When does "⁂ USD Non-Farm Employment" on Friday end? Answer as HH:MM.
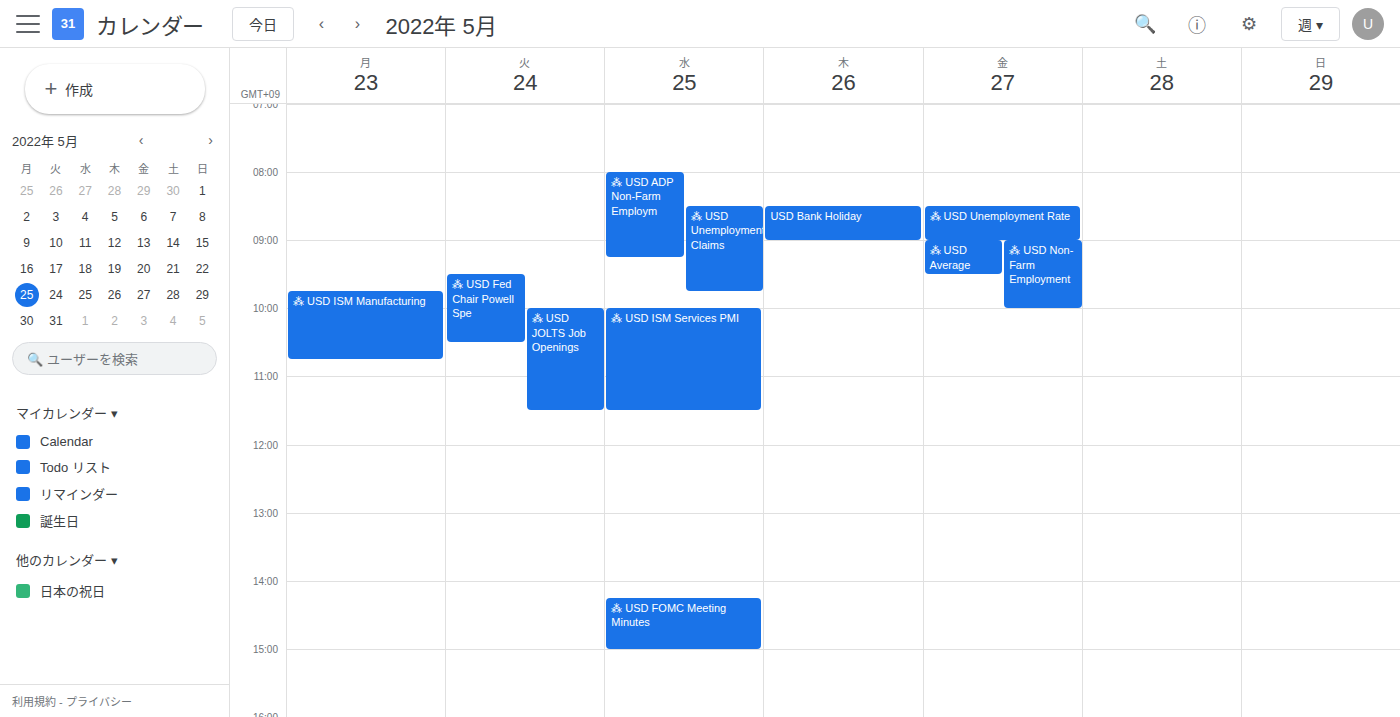
10:00